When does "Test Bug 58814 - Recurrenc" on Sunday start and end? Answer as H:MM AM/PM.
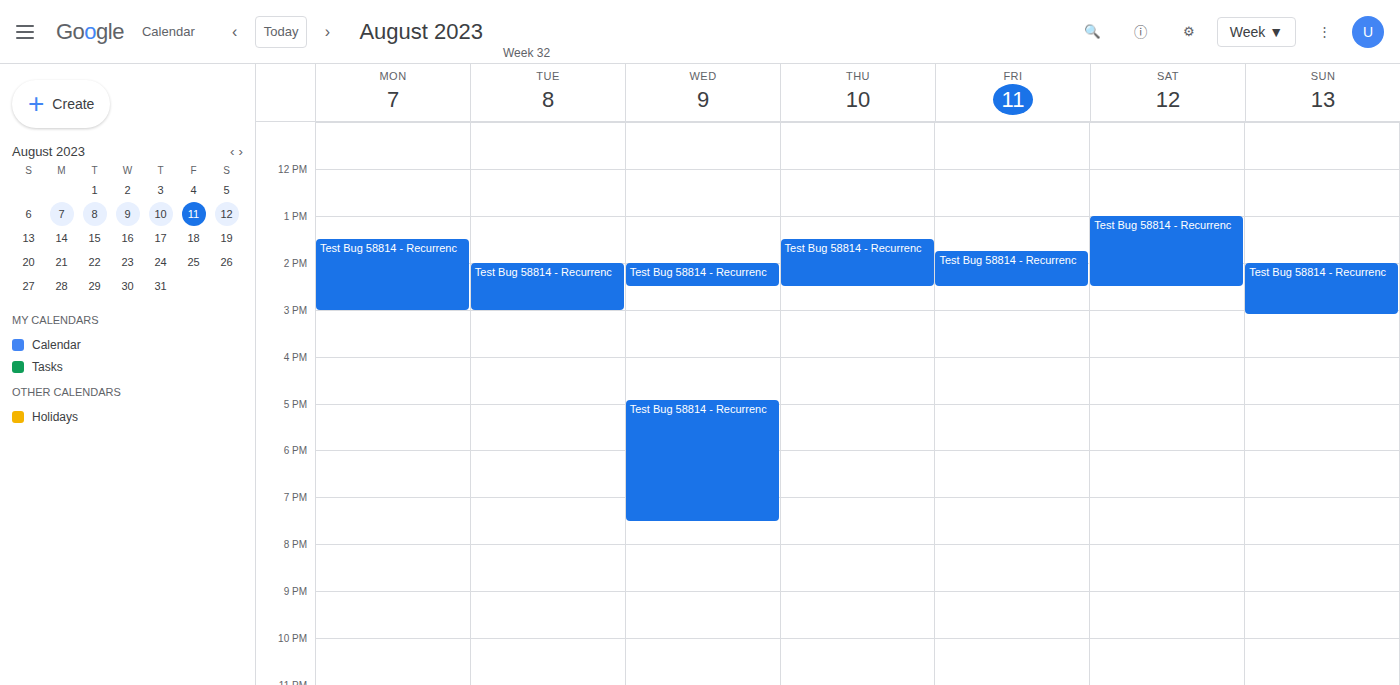
2:00 PM to 3:05 PM